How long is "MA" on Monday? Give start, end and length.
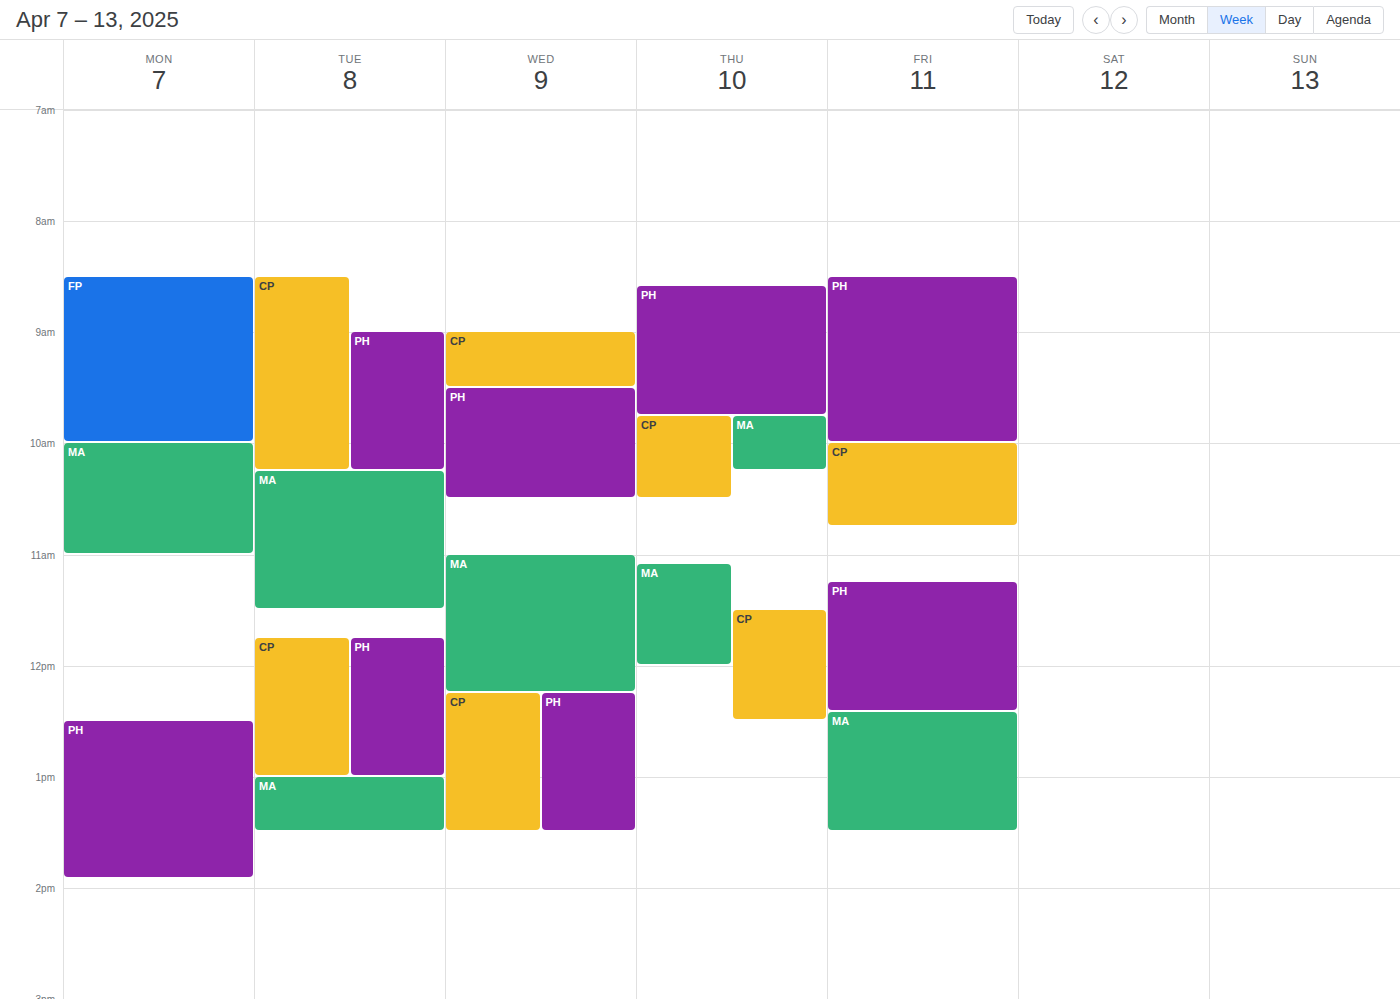
10:00 AM to 11:00 AM, 1 hour